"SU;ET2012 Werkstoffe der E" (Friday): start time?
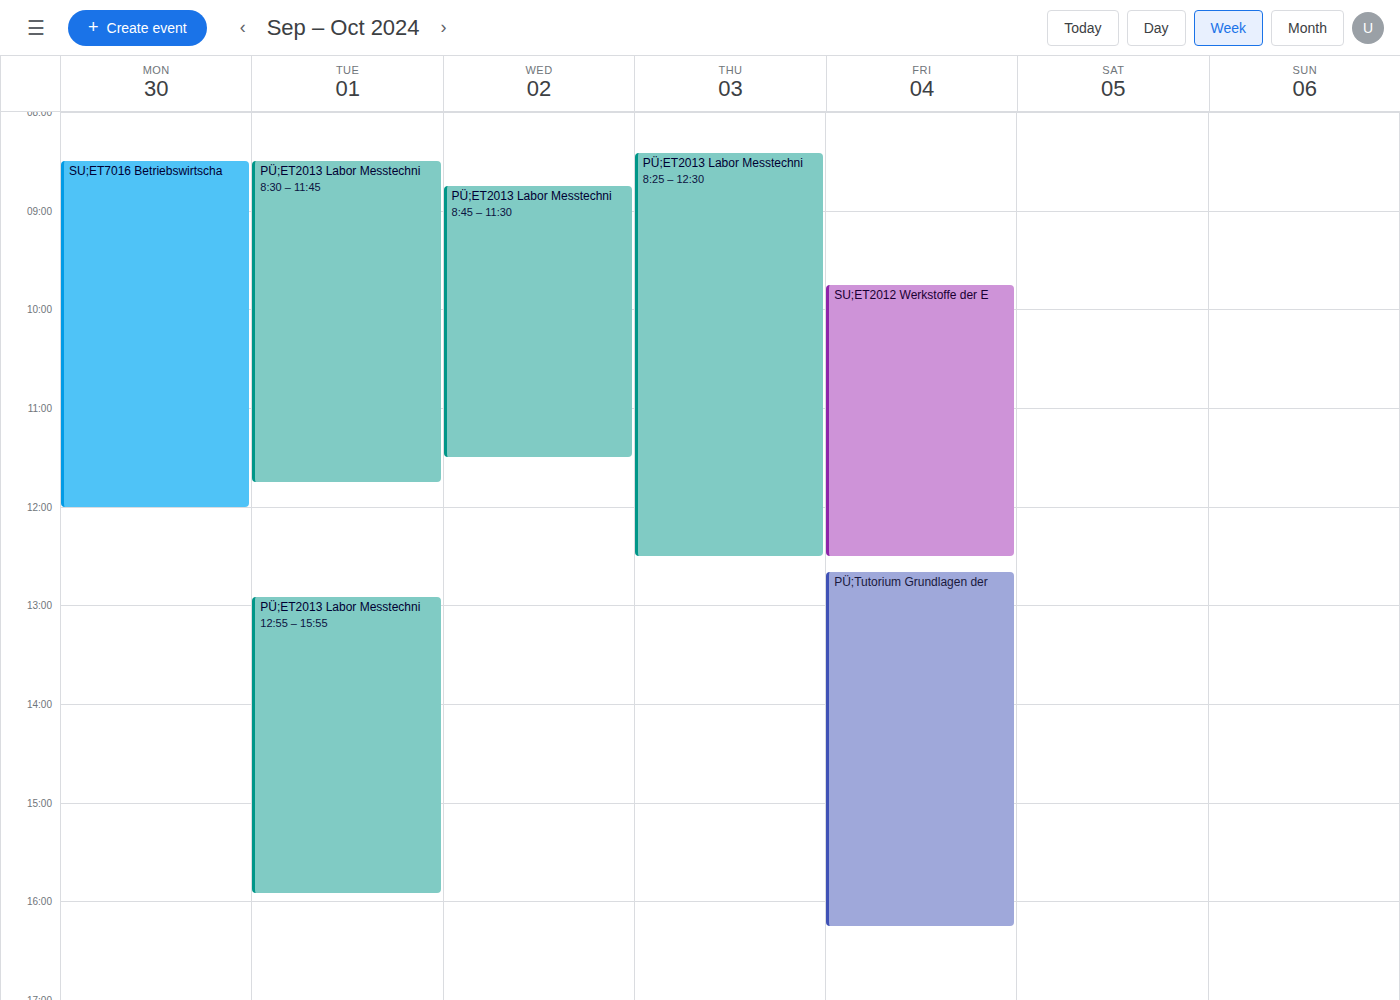
9:45 AM